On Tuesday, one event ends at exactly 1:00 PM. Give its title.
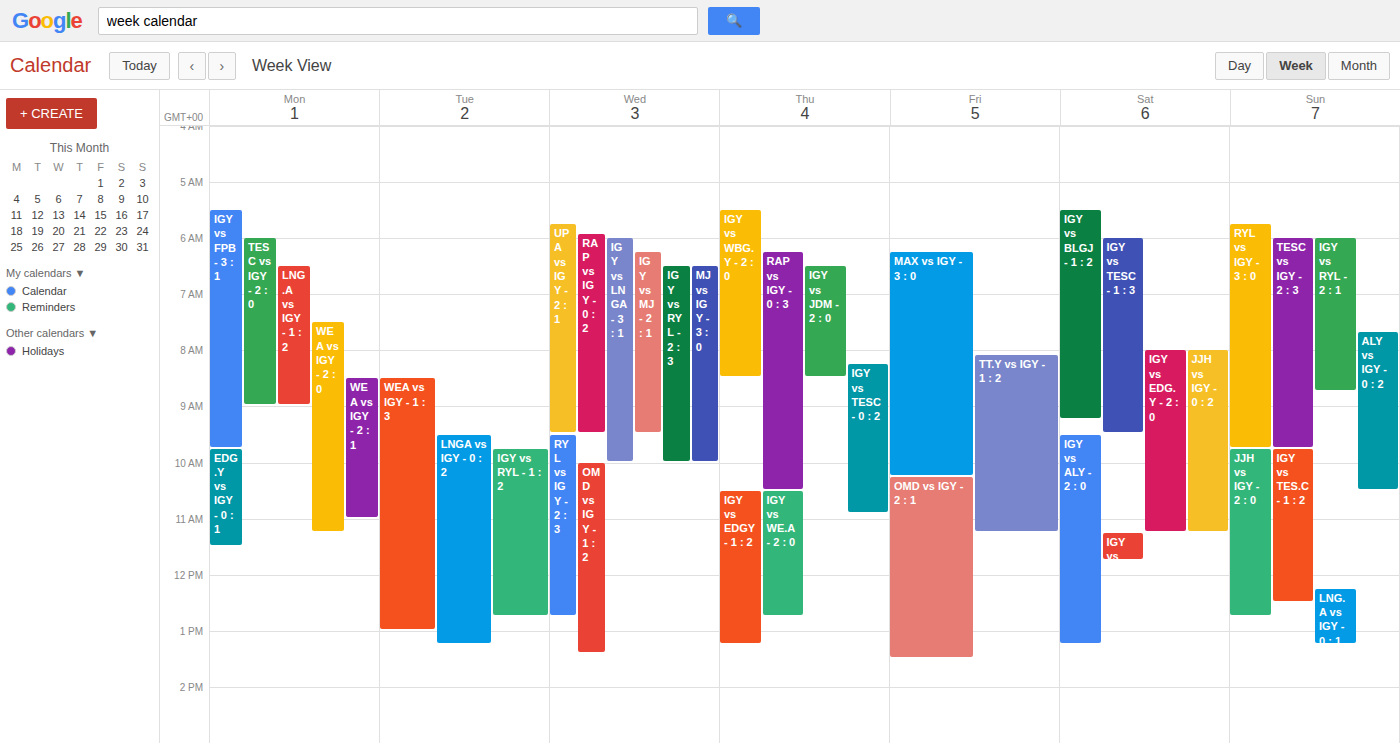
"WEA vs IGY - 1 : 3"